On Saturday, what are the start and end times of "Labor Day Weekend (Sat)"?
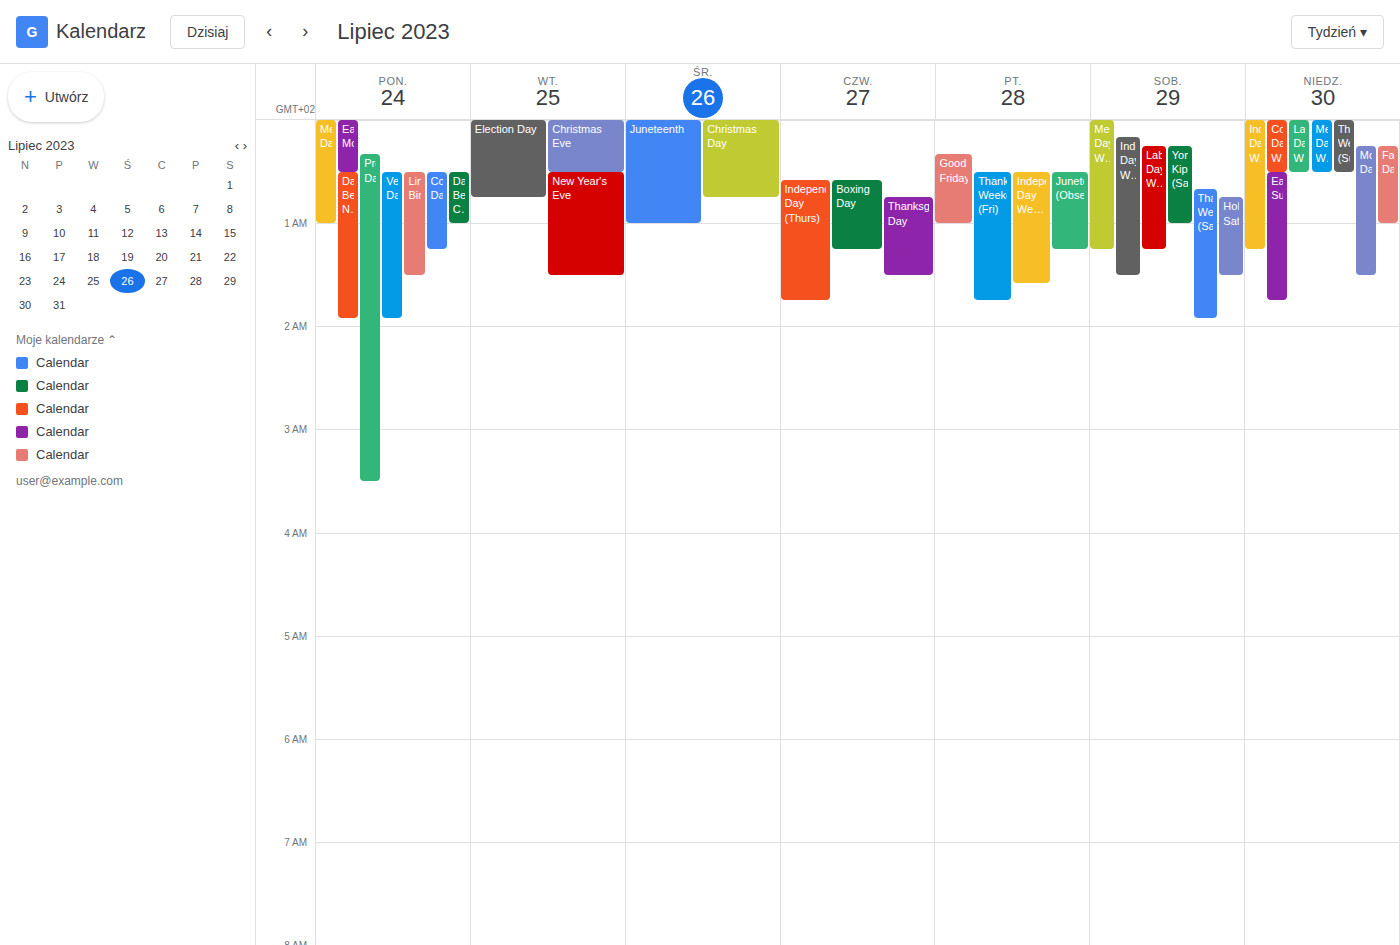
12:15 AM to 1:15 AM